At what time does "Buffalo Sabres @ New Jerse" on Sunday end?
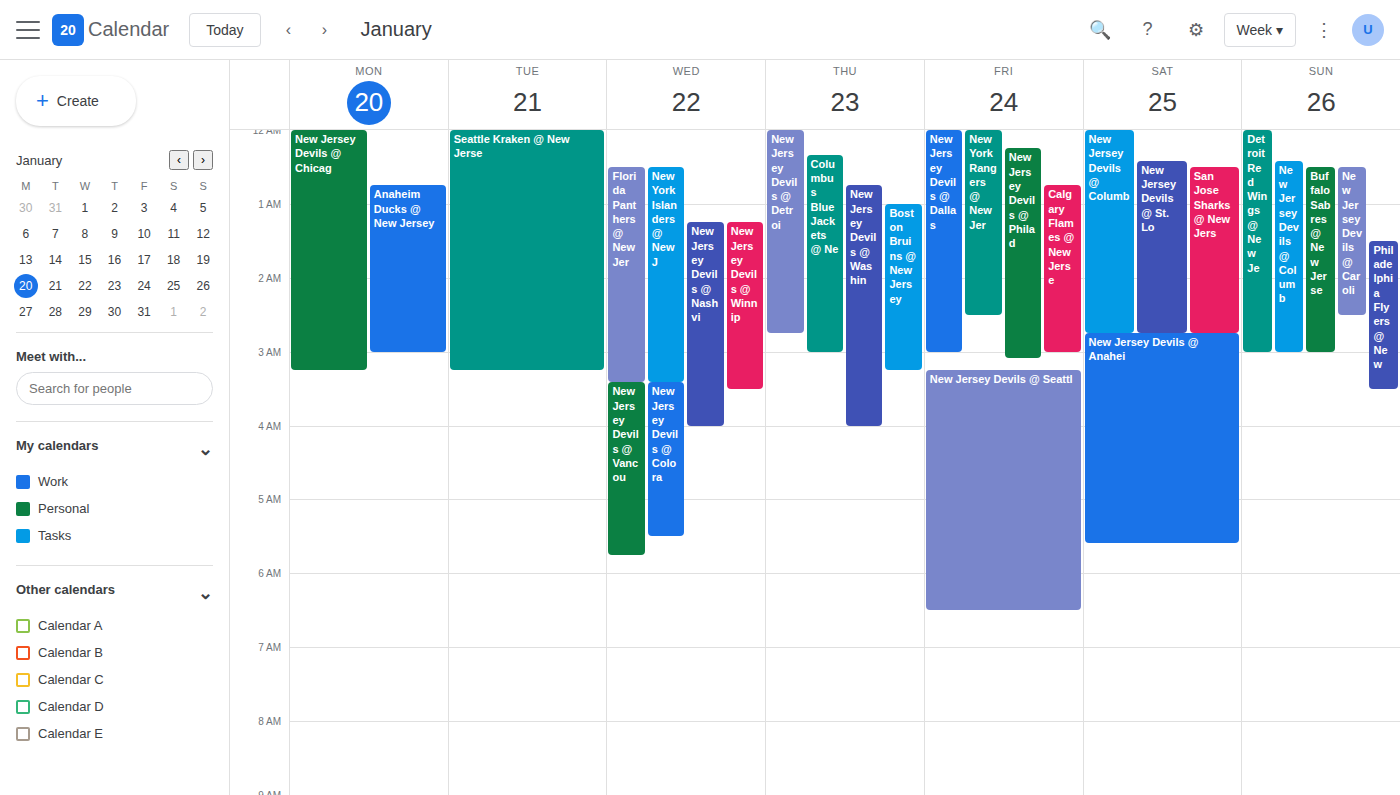
3:00 AM